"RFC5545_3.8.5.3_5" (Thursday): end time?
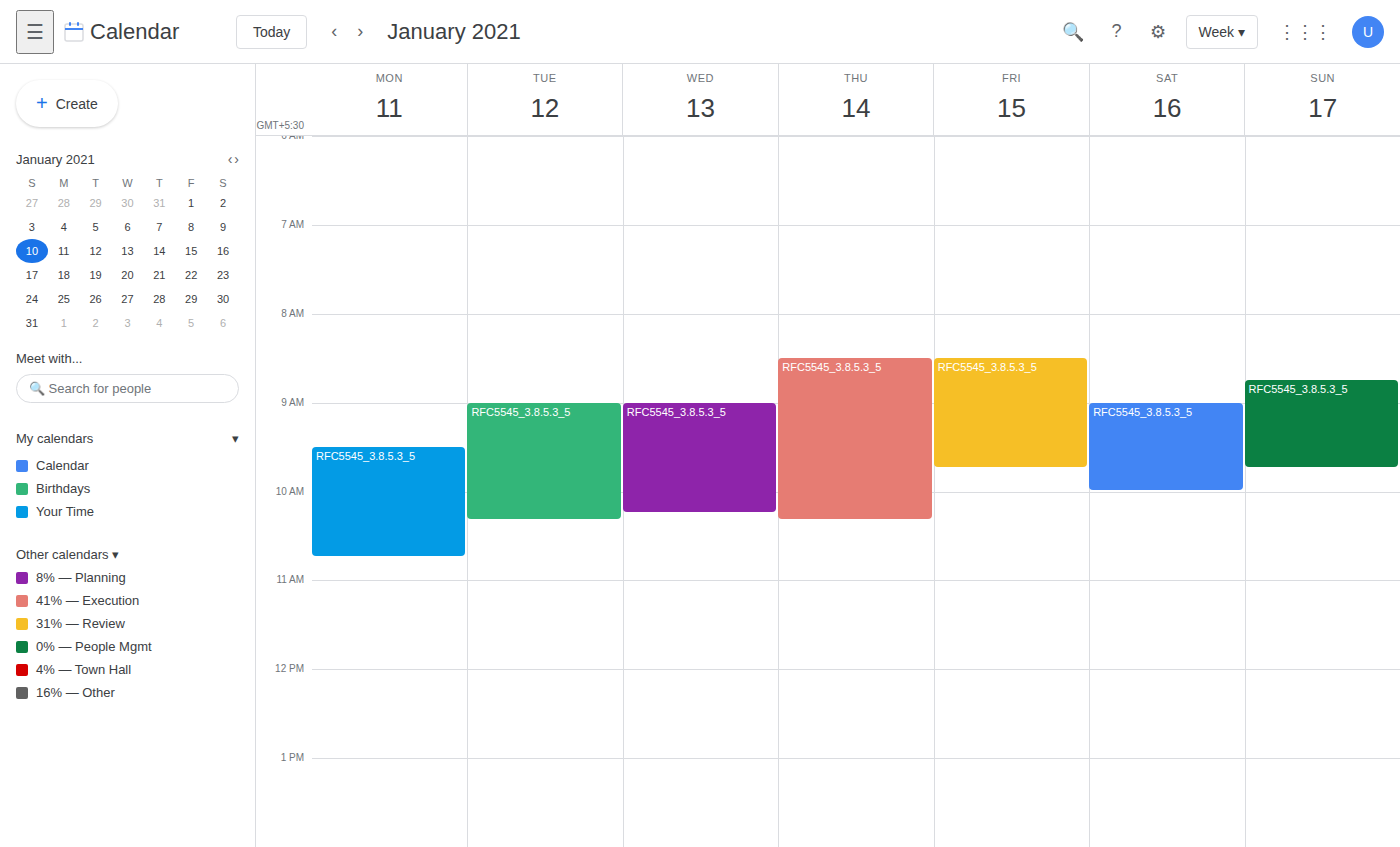
10:20 AM